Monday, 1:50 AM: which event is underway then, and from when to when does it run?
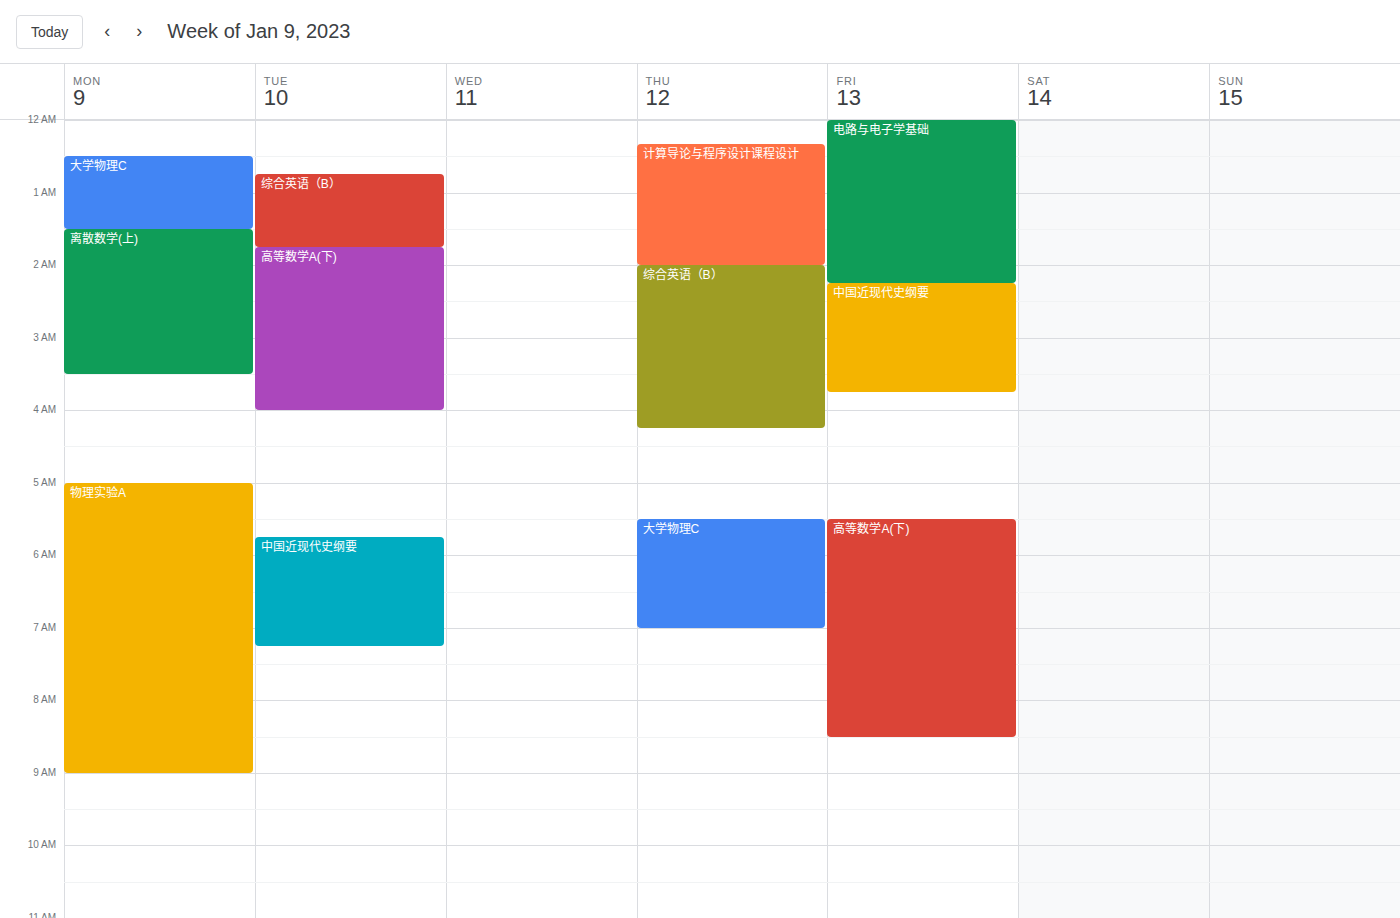
"离散数学(上)", 1:30 AM to 3:30 AM